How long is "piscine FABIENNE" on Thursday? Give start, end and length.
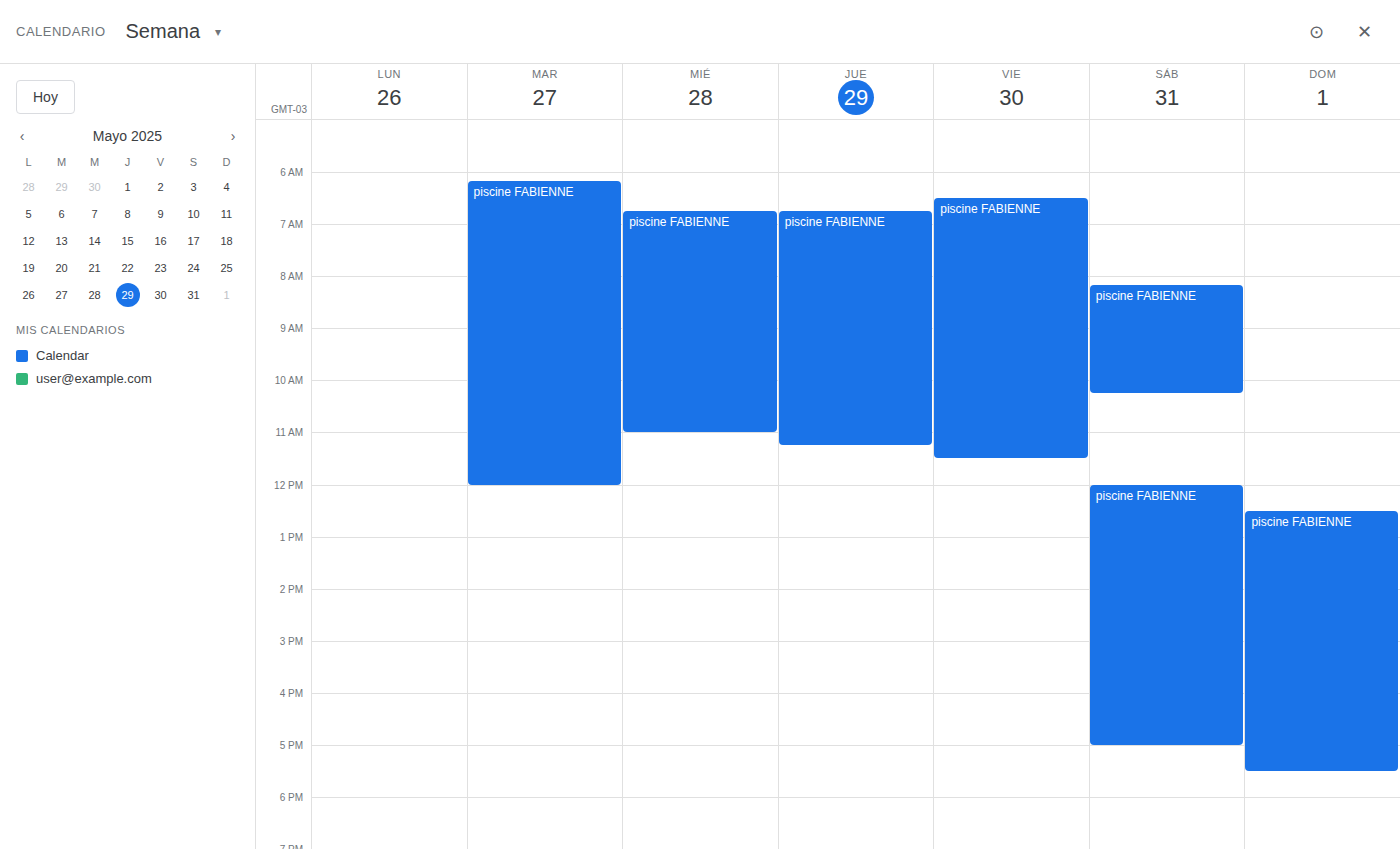
6:45 AM to 11:15 AM, 4 hours 30 minutes